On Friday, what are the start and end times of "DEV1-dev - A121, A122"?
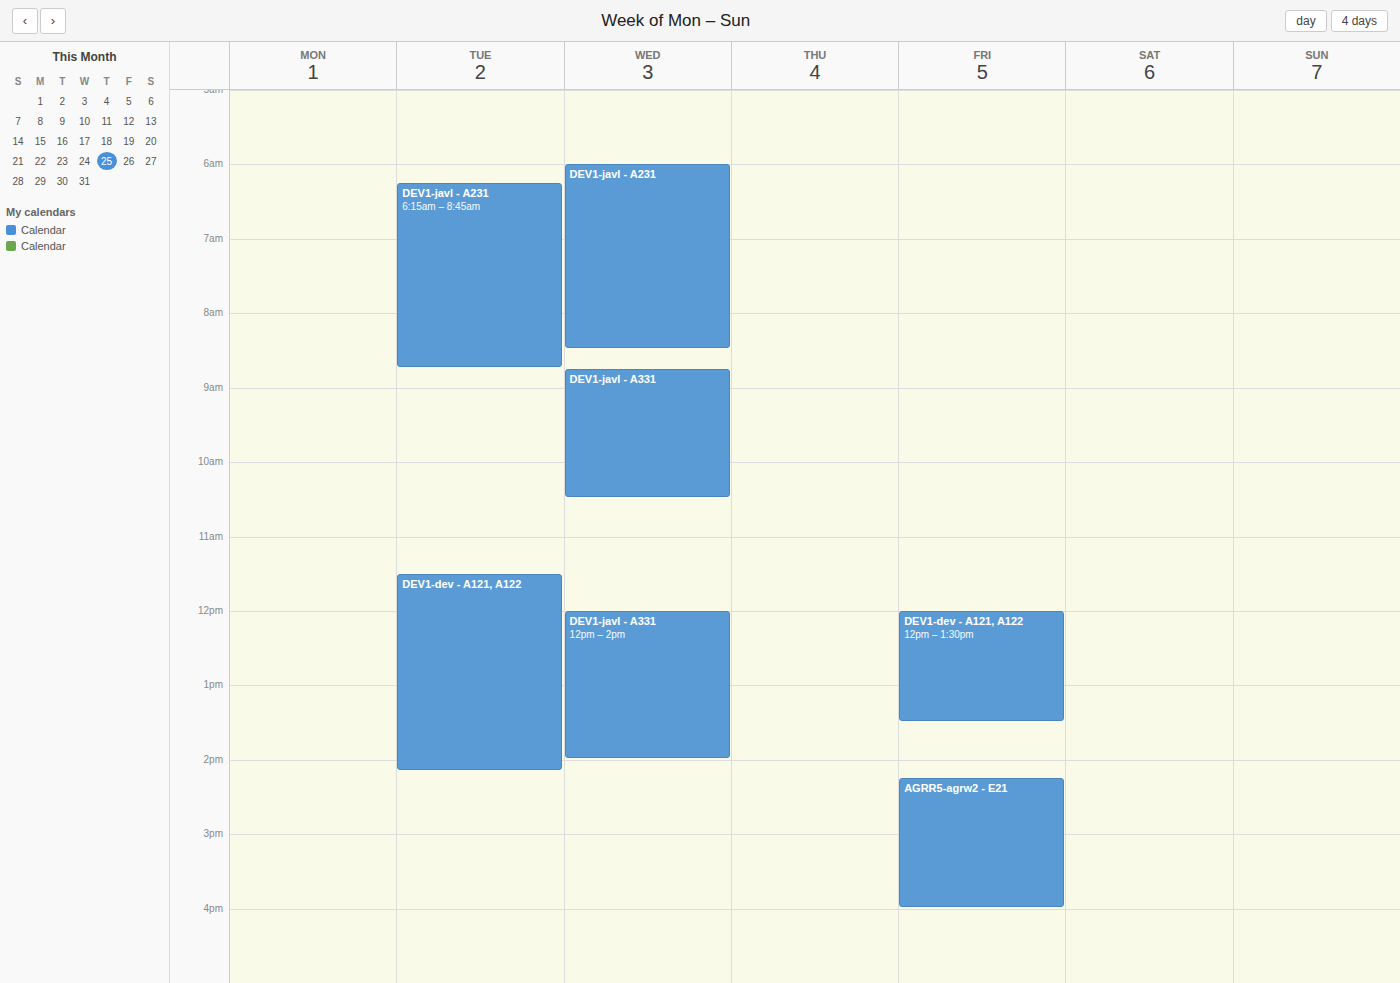
12:00 PM to 1:30 PM